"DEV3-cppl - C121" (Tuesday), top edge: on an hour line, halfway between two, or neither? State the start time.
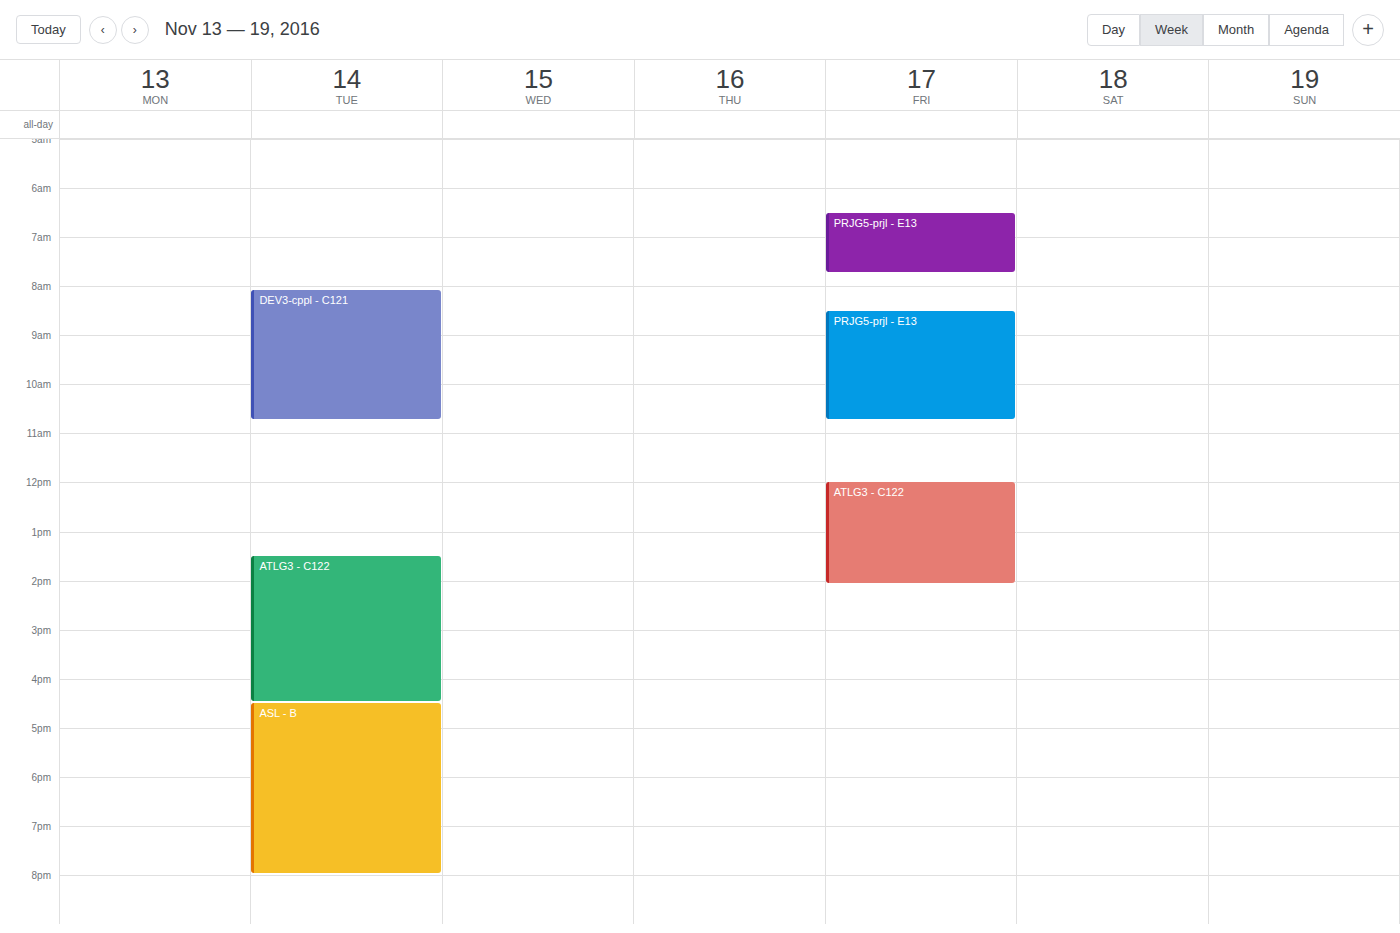
8:05 AM -- neither: 5 minutes below the 8 AM line and 55 minutes above the 9 AM line.